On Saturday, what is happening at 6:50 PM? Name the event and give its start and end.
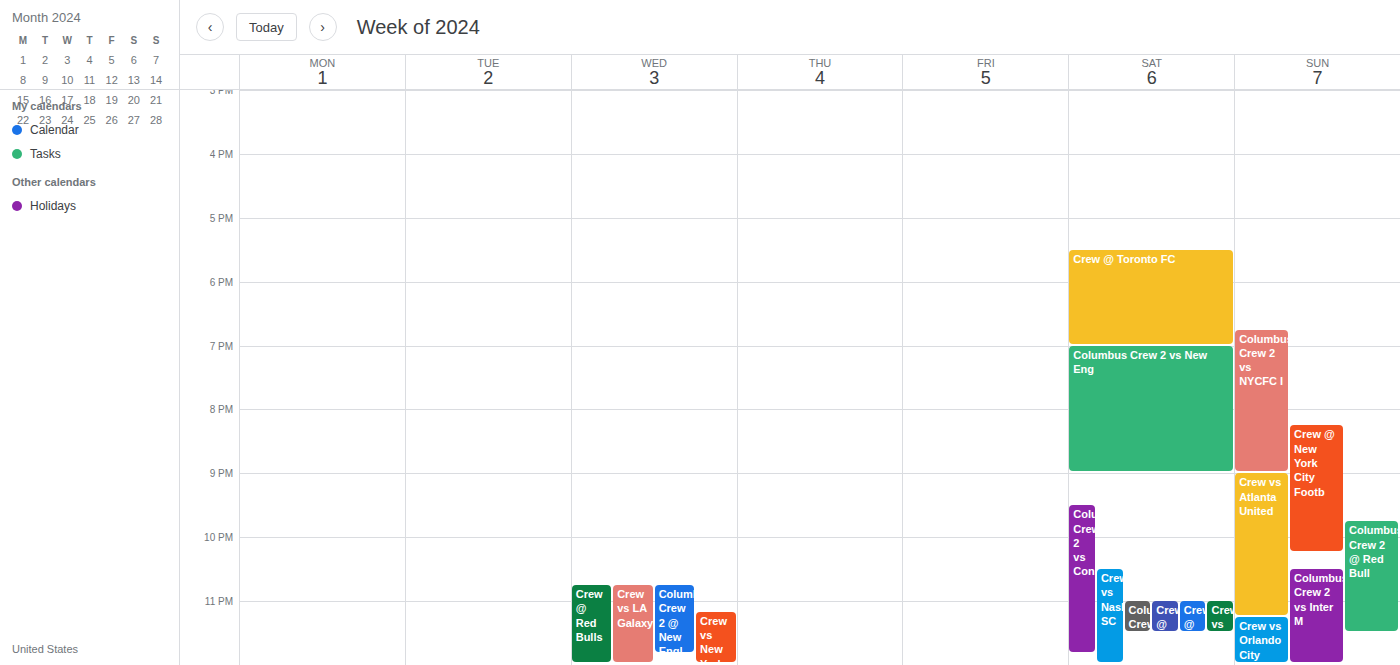
"Crew @ Toronto FC", 5:30 PM to 7:00 PM